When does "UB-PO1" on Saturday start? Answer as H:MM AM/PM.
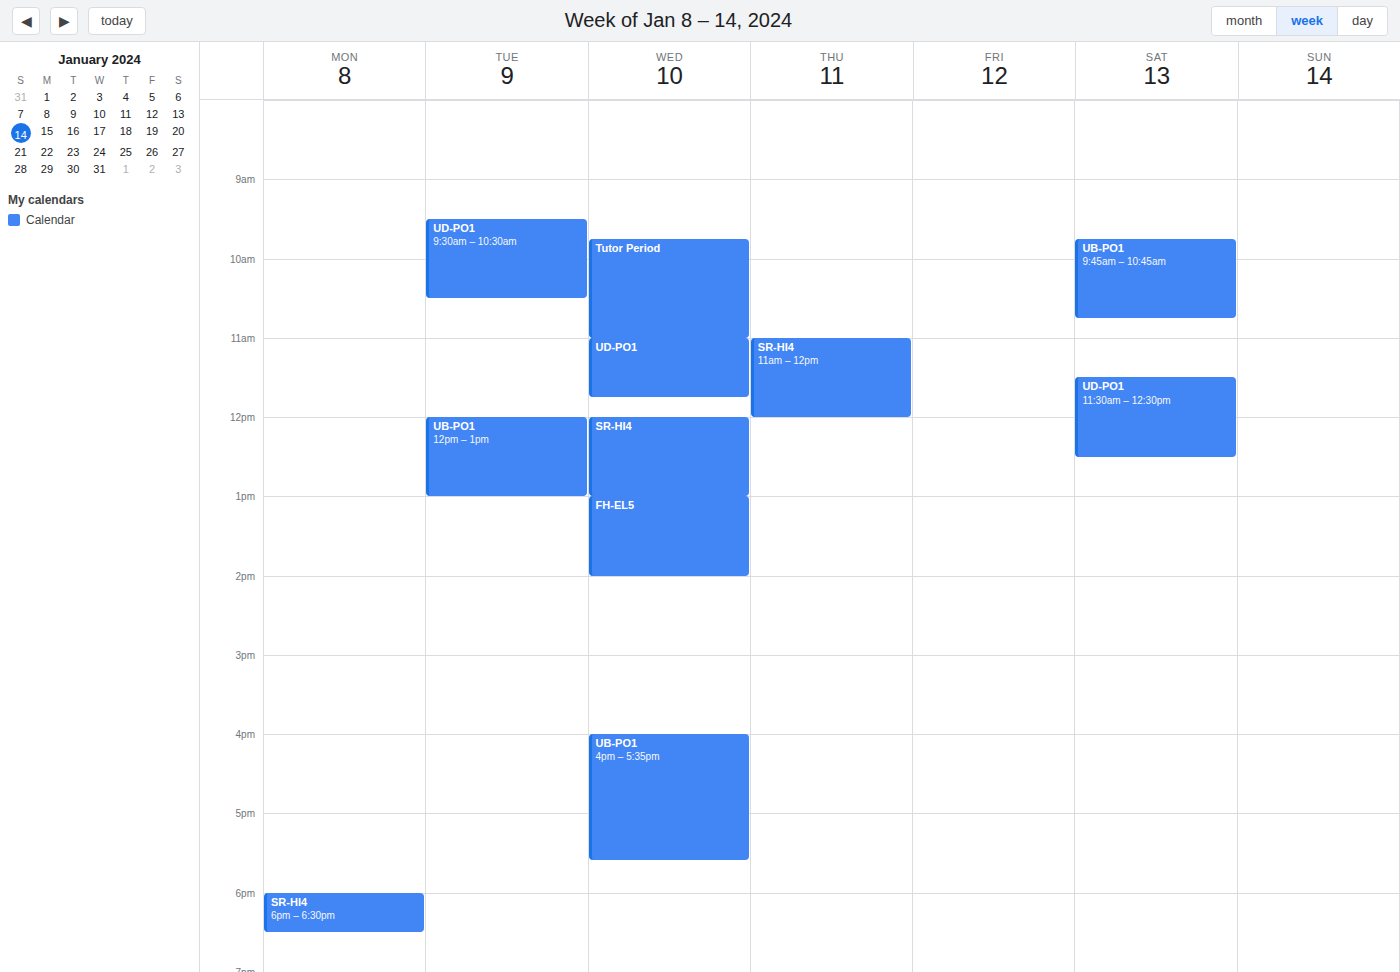
9:45 AM